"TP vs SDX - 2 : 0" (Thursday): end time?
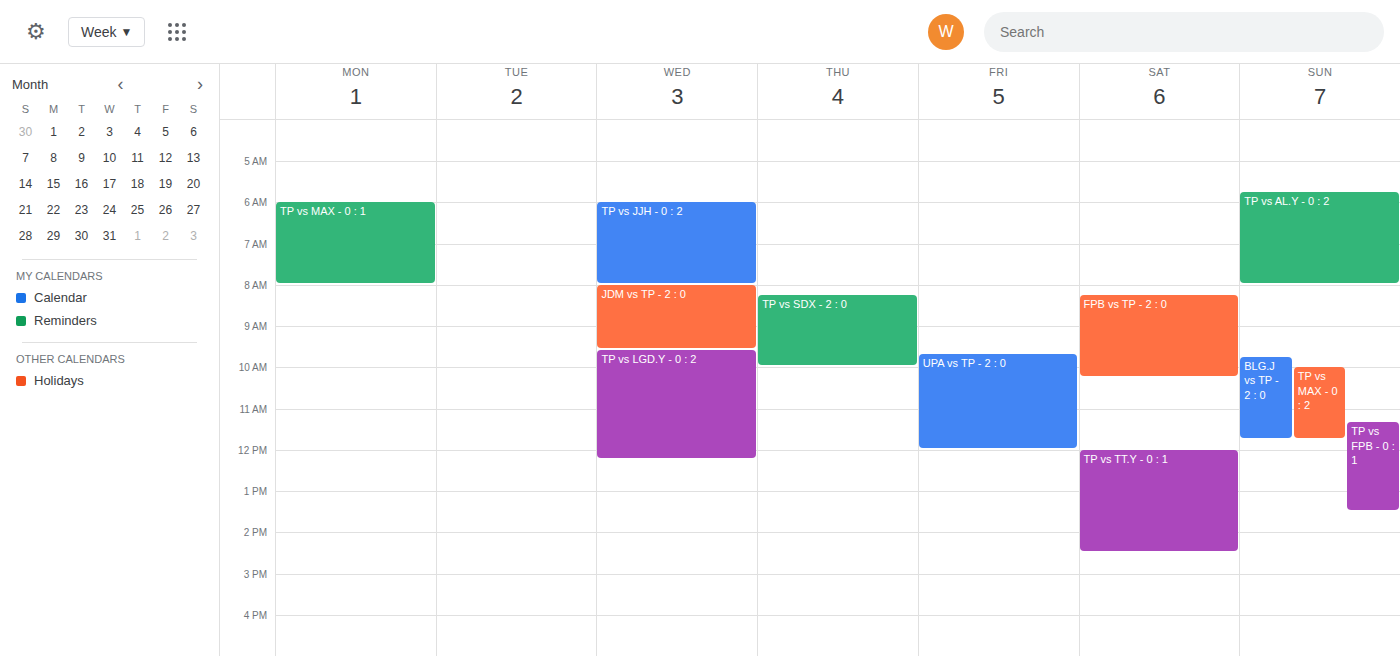
10:00 AM